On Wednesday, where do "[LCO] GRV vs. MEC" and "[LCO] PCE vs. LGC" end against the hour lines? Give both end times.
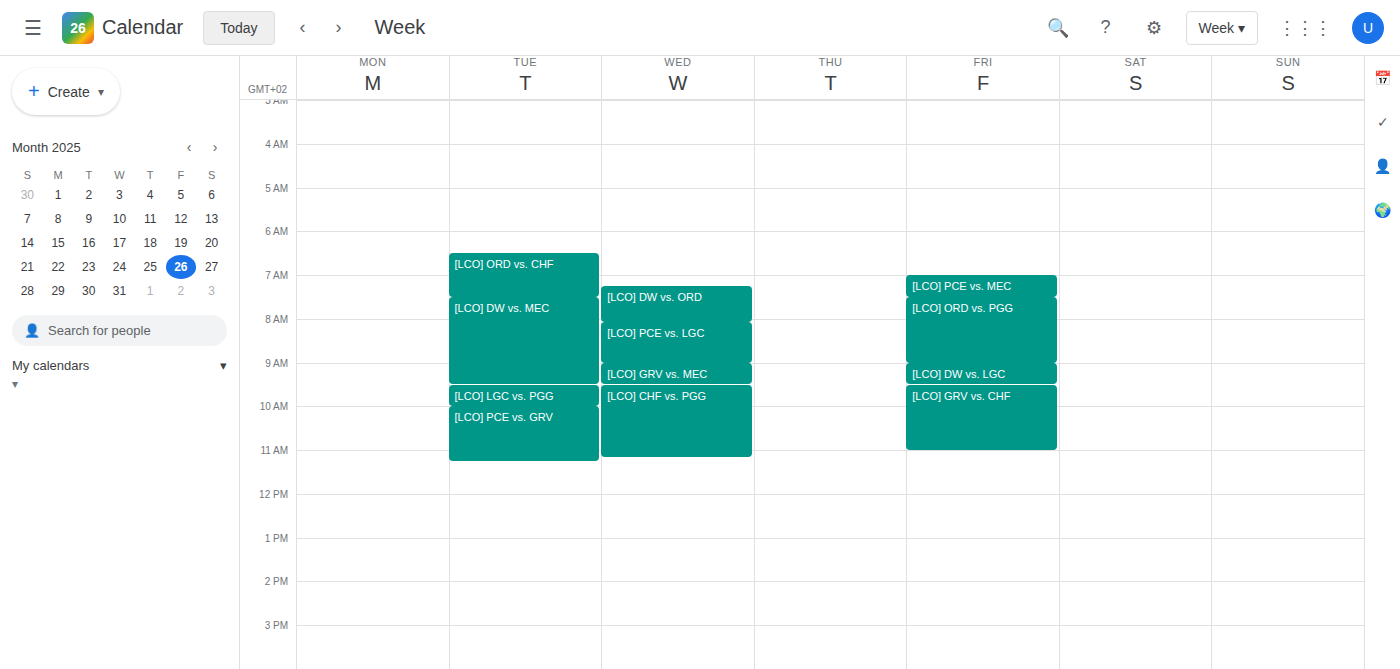
"[LCO] GRV vs. MEC": 9:30 AM, halfway between the 9 AM and 10 AM lines. "[LCO] PCE vs. LGC": 9:00 AM, exactly on the 9 AM line.